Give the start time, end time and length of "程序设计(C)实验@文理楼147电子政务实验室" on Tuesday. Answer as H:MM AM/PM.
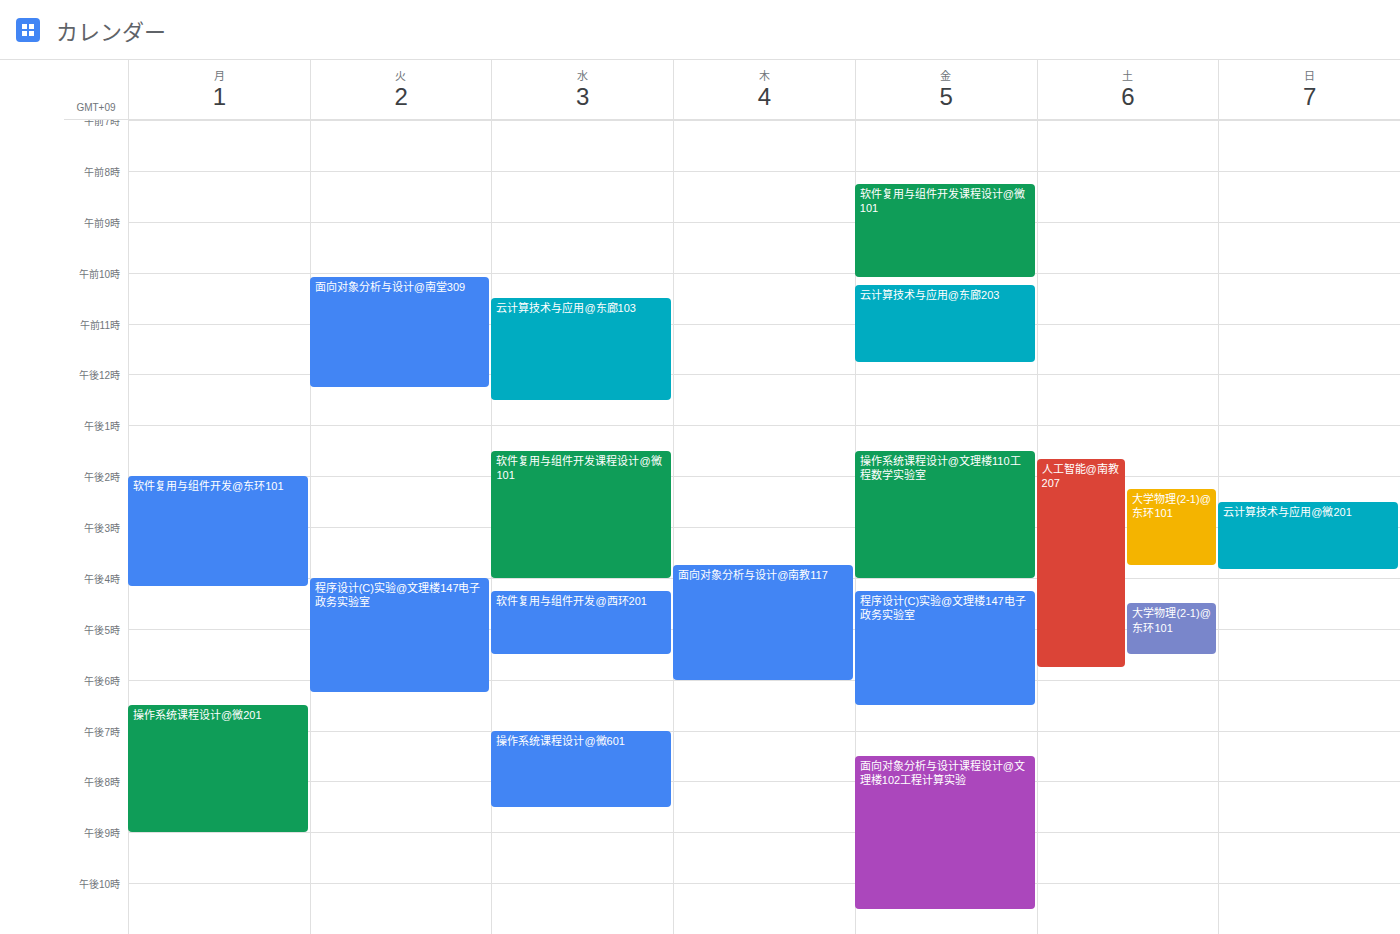
4:00 PM to 6:15 PM, 2 hours 15 minutes